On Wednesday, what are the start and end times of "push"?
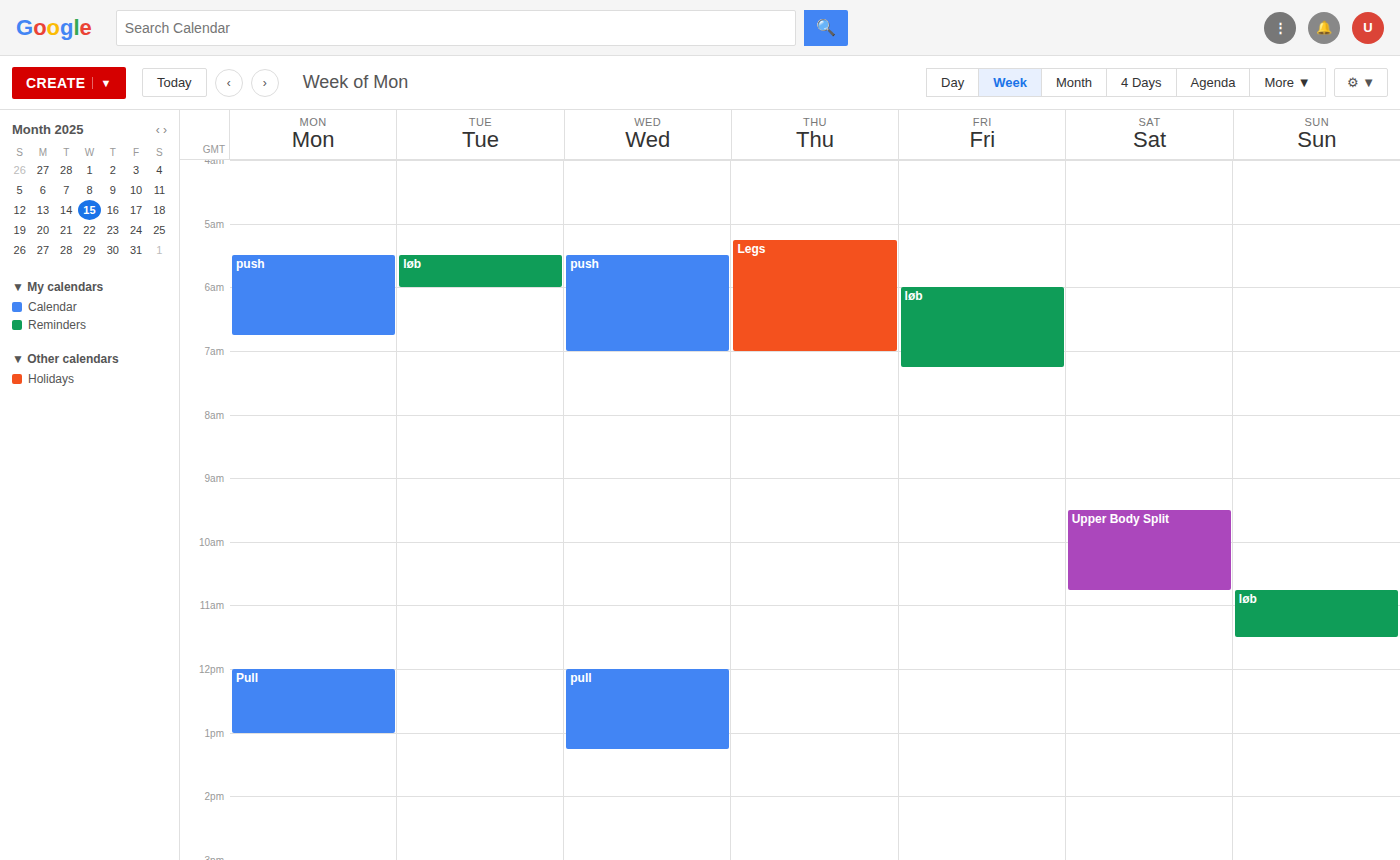
5:30 AM to 7:00 AM